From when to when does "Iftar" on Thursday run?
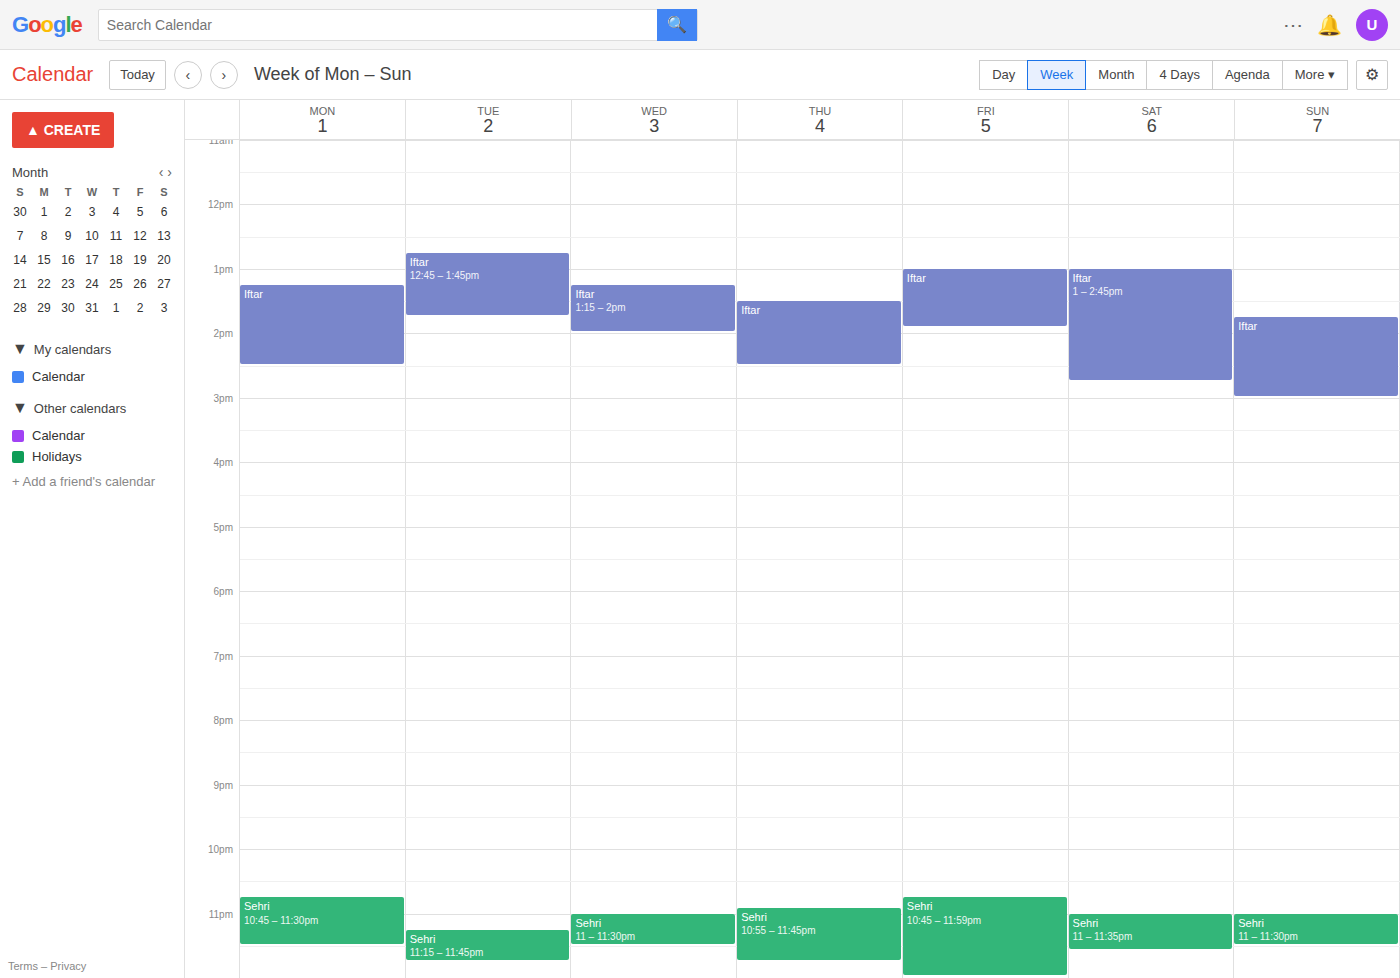
13:30 to 14:30